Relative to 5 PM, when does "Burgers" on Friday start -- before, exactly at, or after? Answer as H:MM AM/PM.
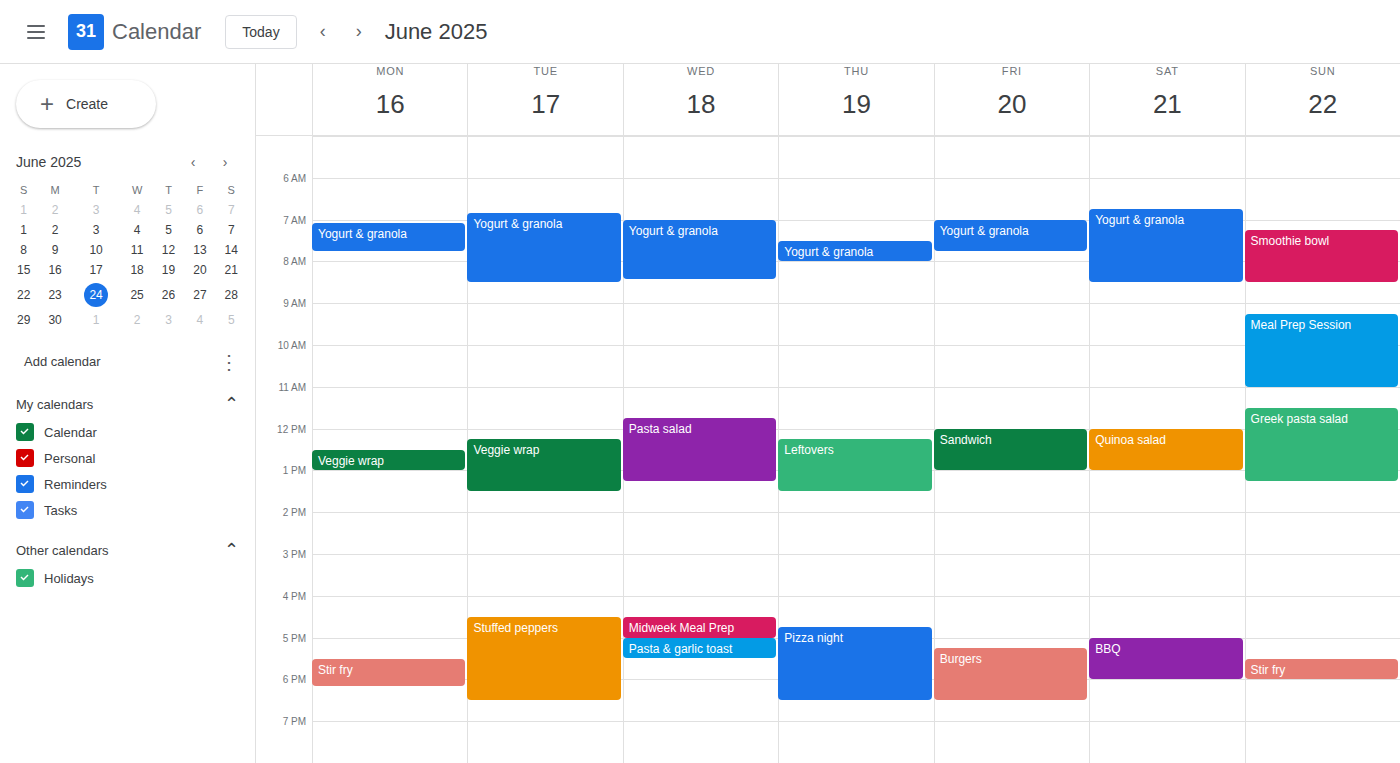
5:15 PM -- after 5 PM, 15 minutes below the 5 PM line.